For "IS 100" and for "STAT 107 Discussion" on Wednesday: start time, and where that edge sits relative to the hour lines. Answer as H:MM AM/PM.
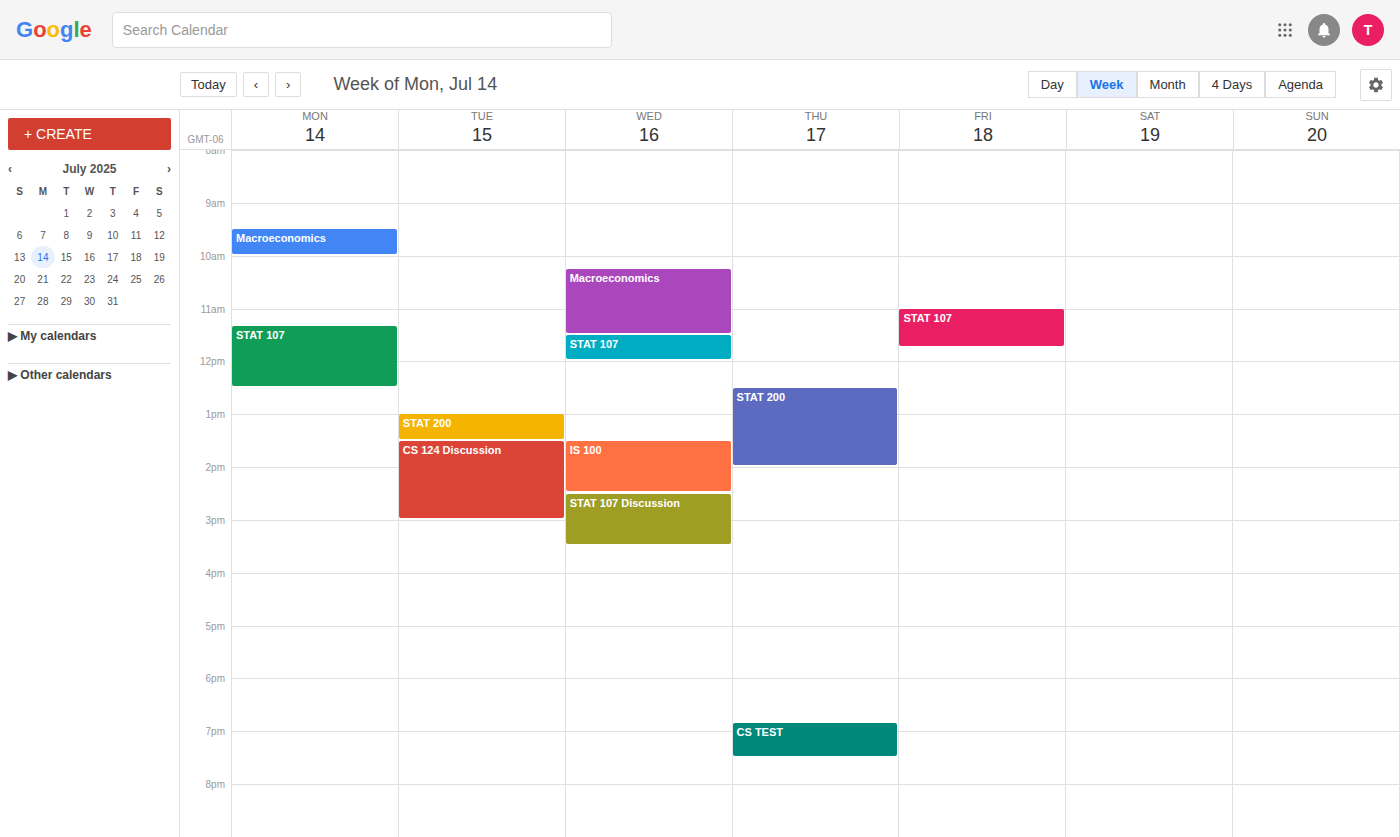
"IS 100": 1:30 PM, halfway between the 1 PM and 2 PM lines. "STAT 107 Discussion": 2:30 PM, halfway between the 2 PM and 3 PM lines.